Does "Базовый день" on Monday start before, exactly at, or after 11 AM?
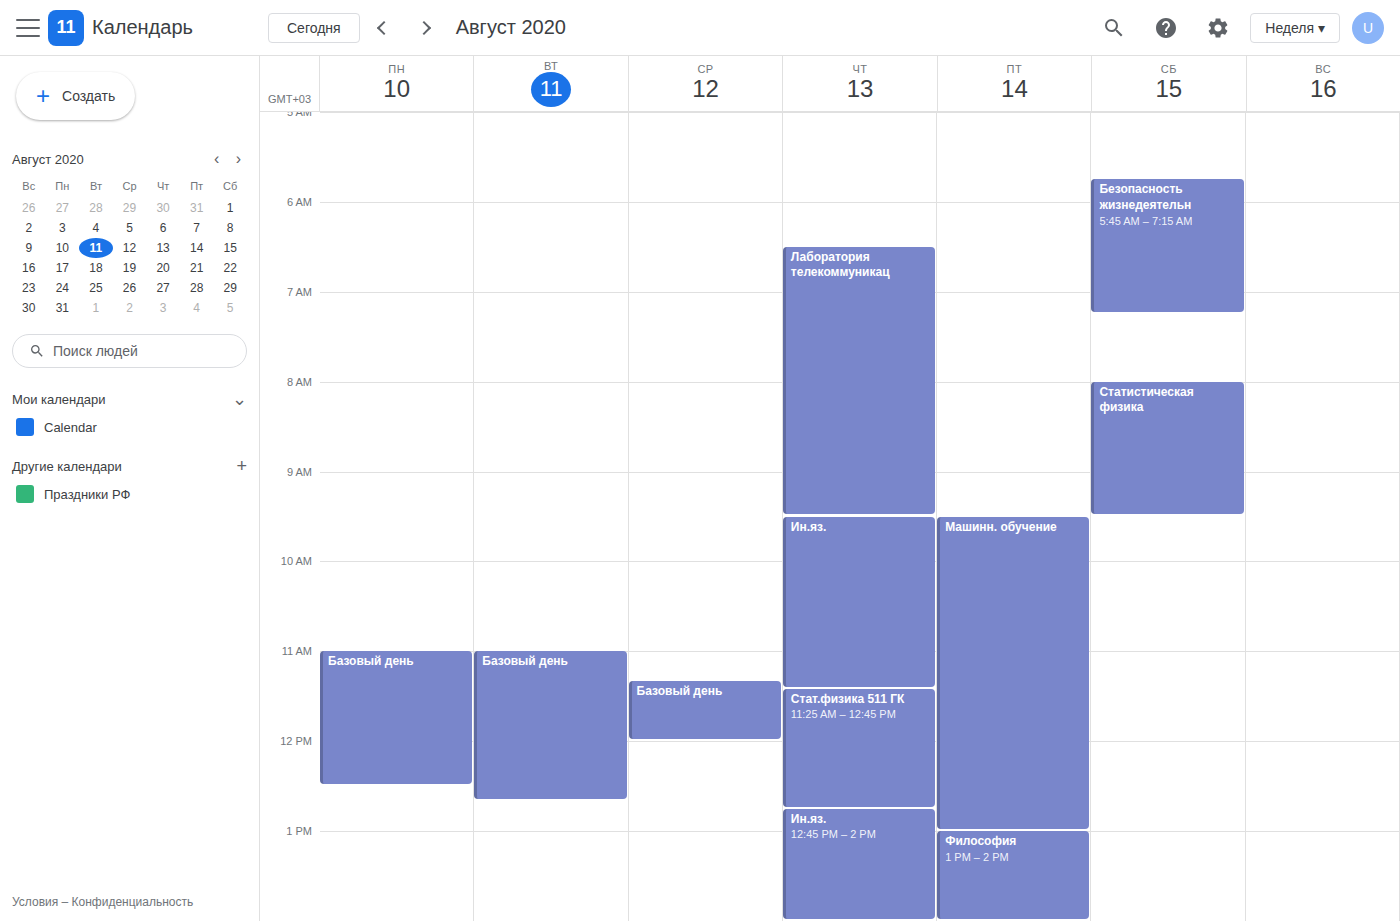
11:00 AM -- exactly at 11 AM, on the 11 AM line.